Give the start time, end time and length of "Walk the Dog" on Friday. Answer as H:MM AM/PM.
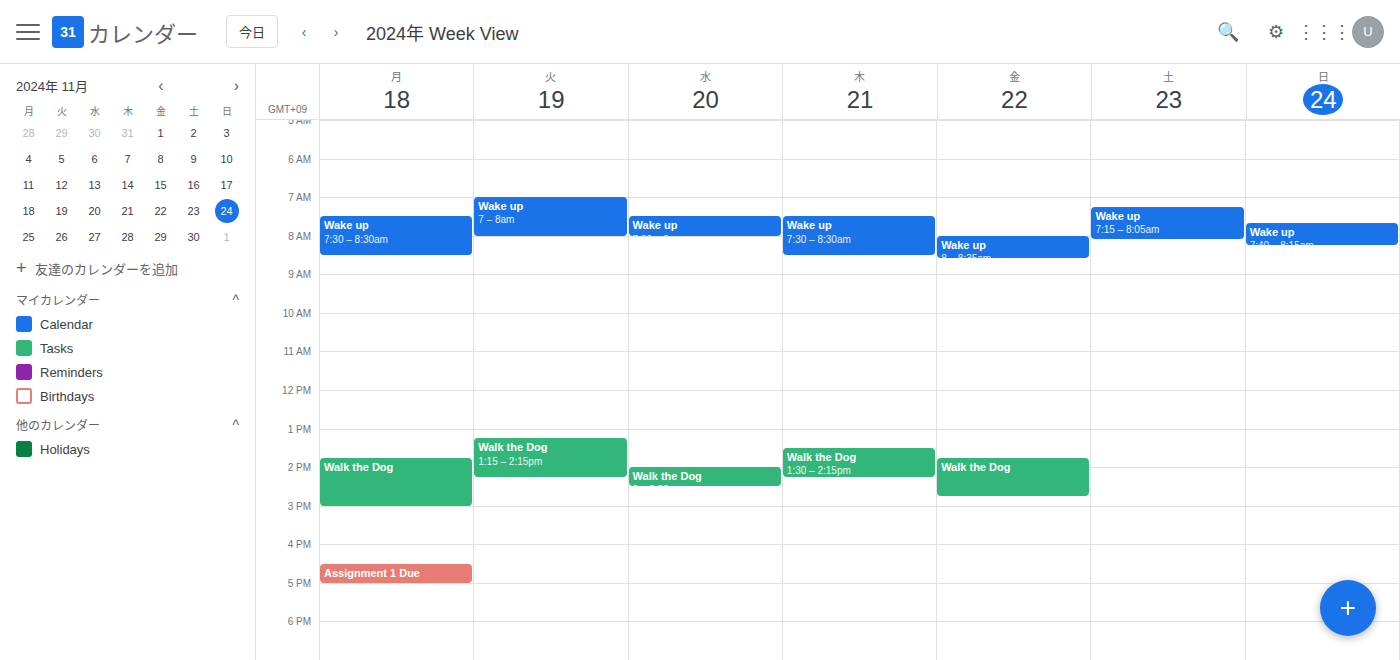
1:45 PM to 2:45 PM, 1 hour